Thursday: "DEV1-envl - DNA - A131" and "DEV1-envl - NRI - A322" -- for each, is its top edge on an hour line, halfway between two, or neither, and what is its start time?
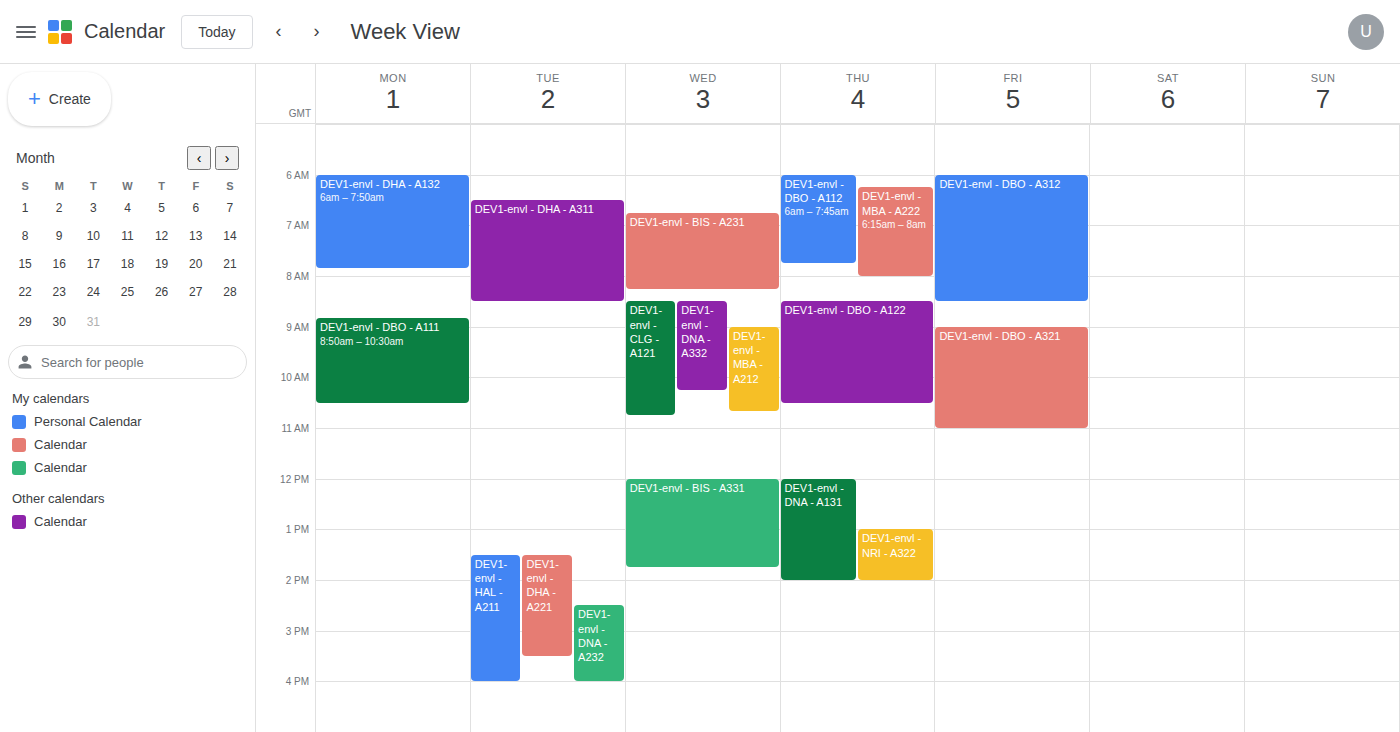
"DEV1-envl - DNA - A131": 12:00, exactly on the 12:00 line. "DEV1-envl - NRI - A322": 13:00, exactly on the 13:00 line.